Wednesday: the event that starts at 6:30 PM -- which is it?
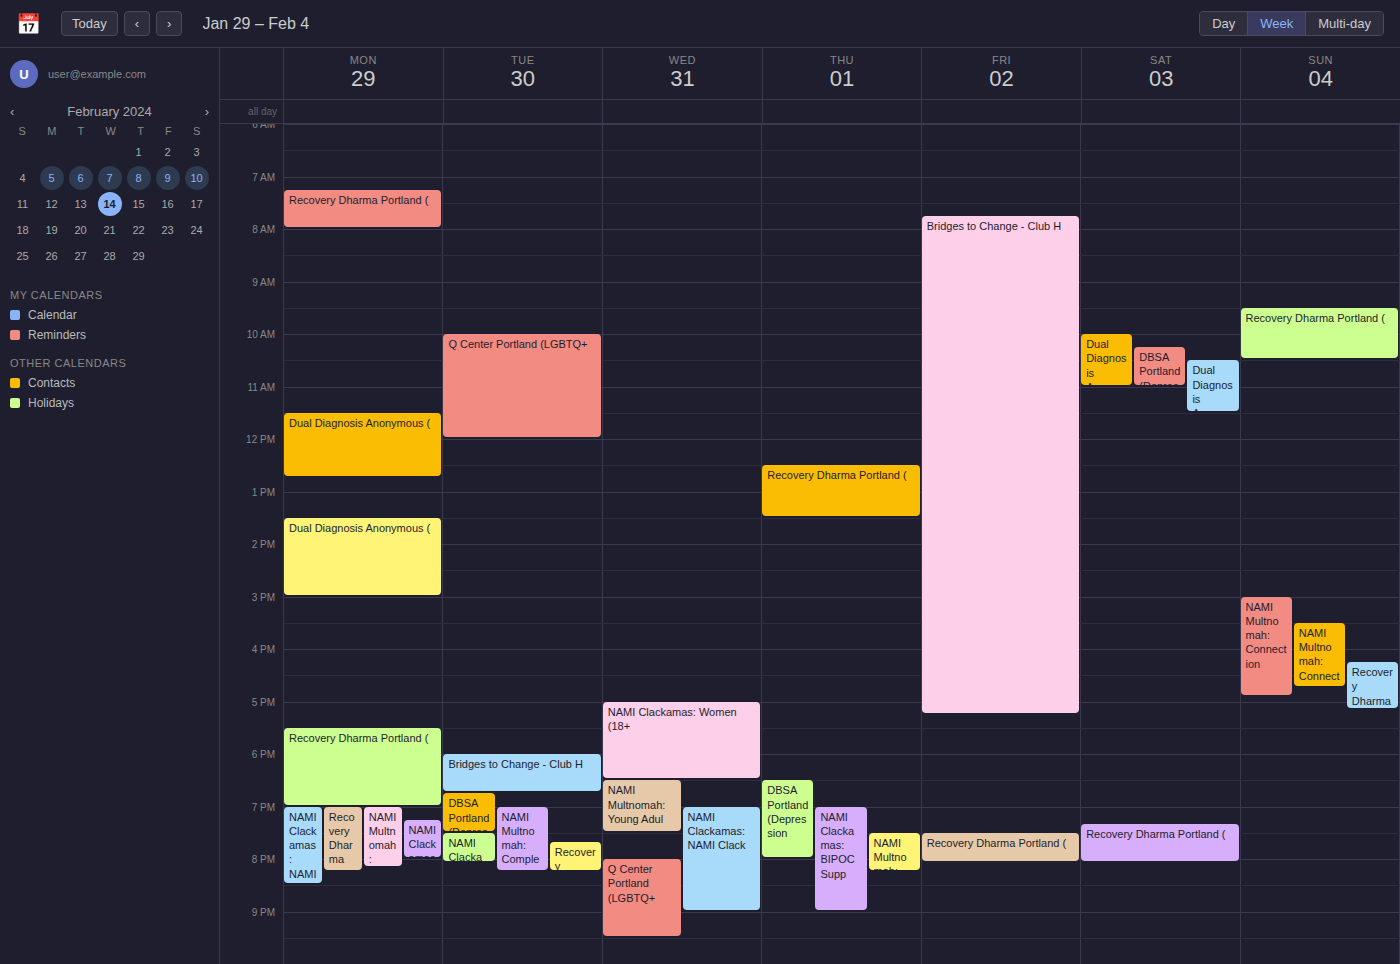
"NAMI Multnomah: Young Adul"